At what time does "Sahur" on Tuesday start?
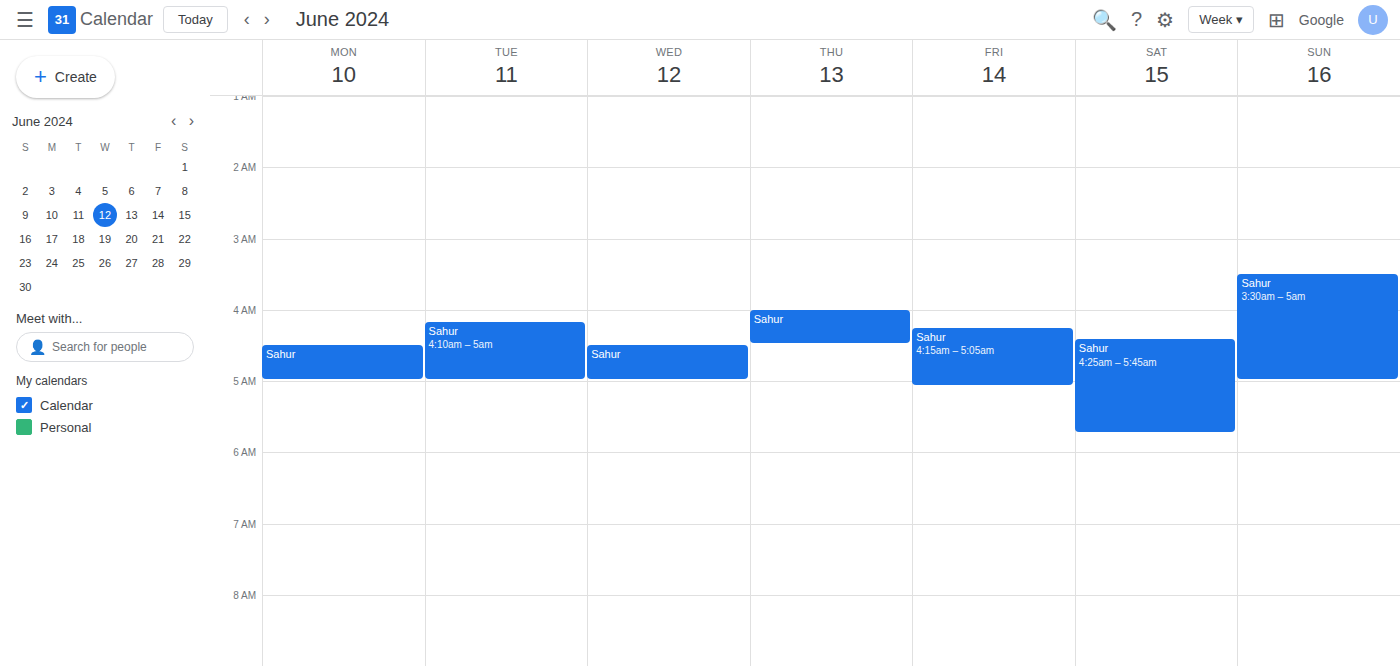
4:10 AM